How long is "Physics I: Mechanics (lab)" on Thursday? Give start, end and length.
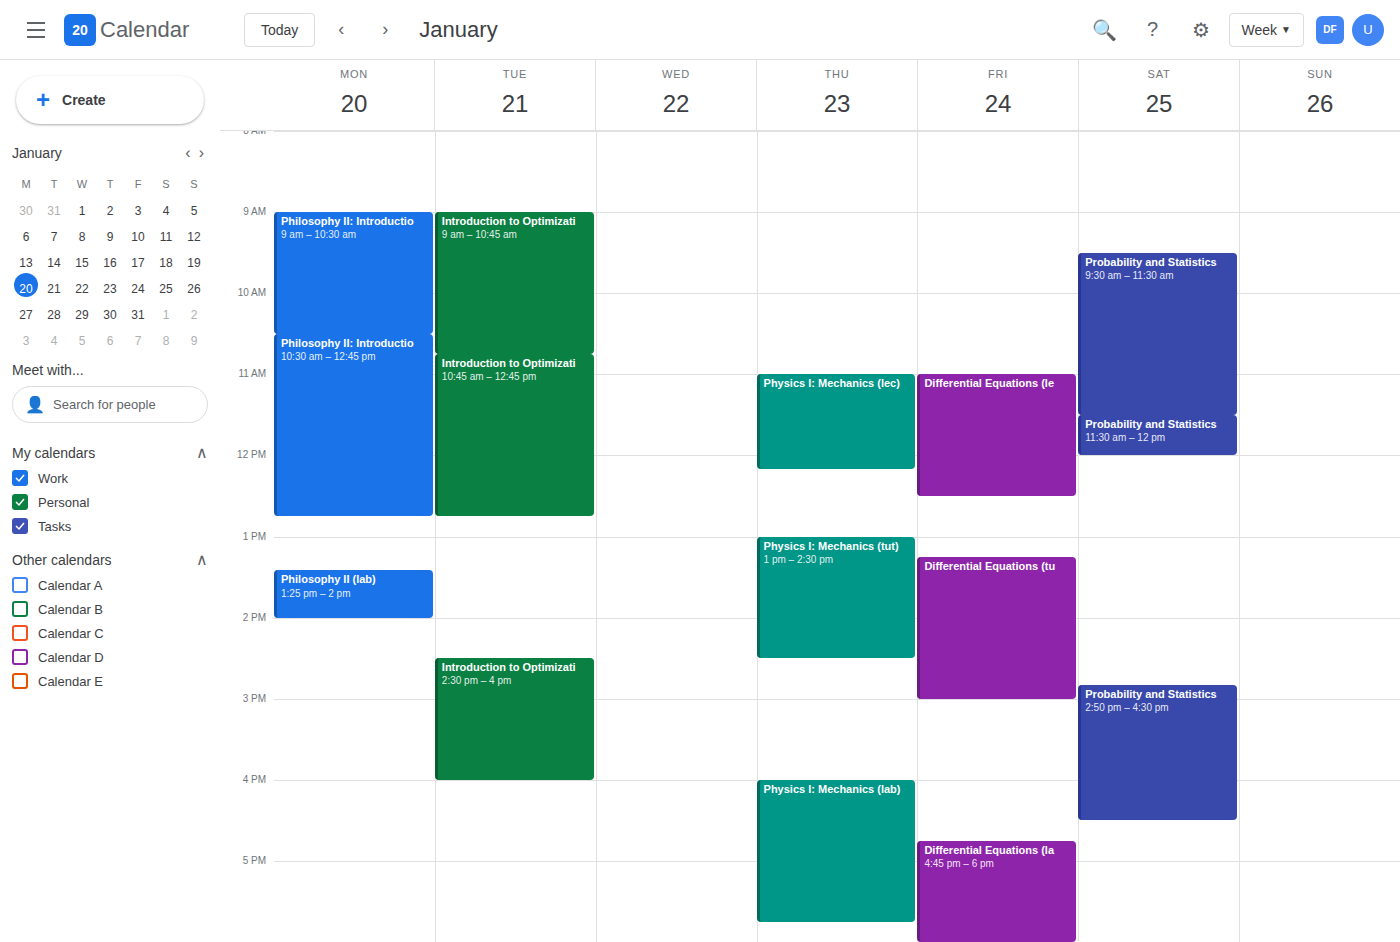
4:00 PM to 5:45 PM, 1 hour 45 minutes